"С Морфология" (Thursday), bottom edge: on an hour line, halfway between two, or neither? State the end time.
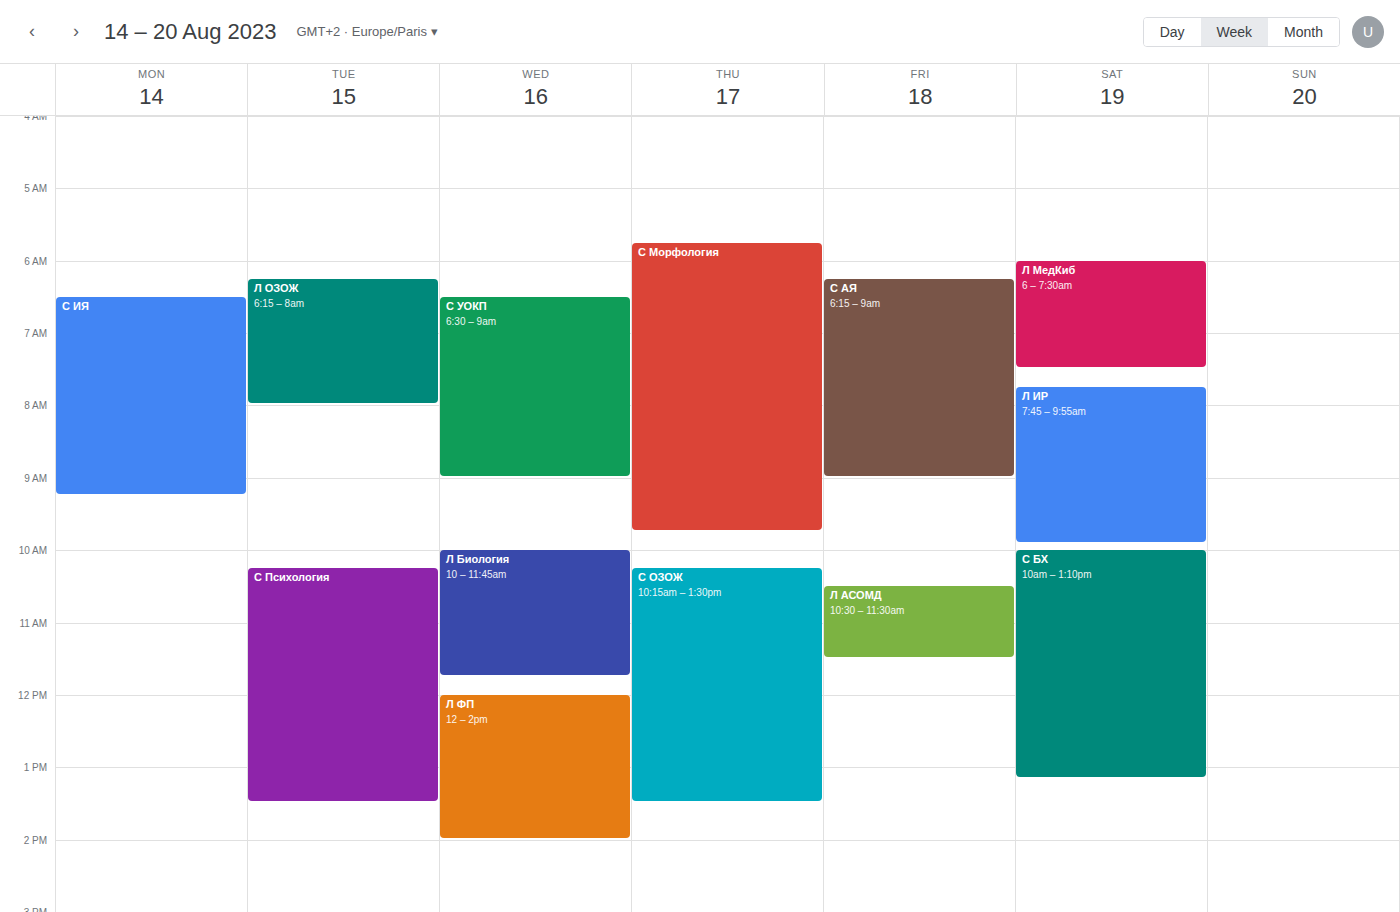
9:45 AM -- neither: three quarters of the way from the 9 AM line to the 10 AM line.